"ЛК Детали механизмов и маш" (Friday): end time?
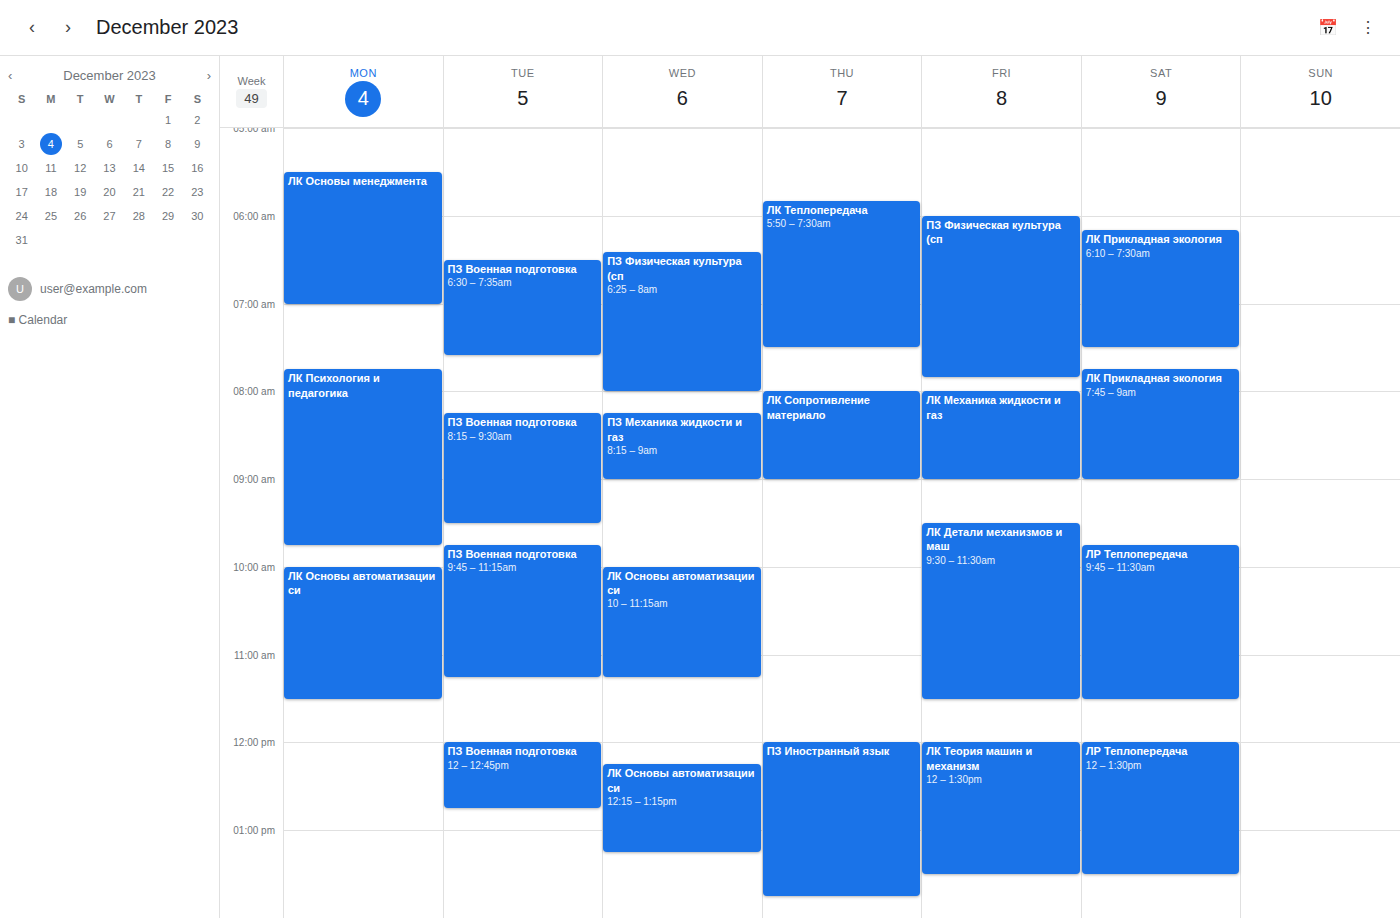
11:30 AM